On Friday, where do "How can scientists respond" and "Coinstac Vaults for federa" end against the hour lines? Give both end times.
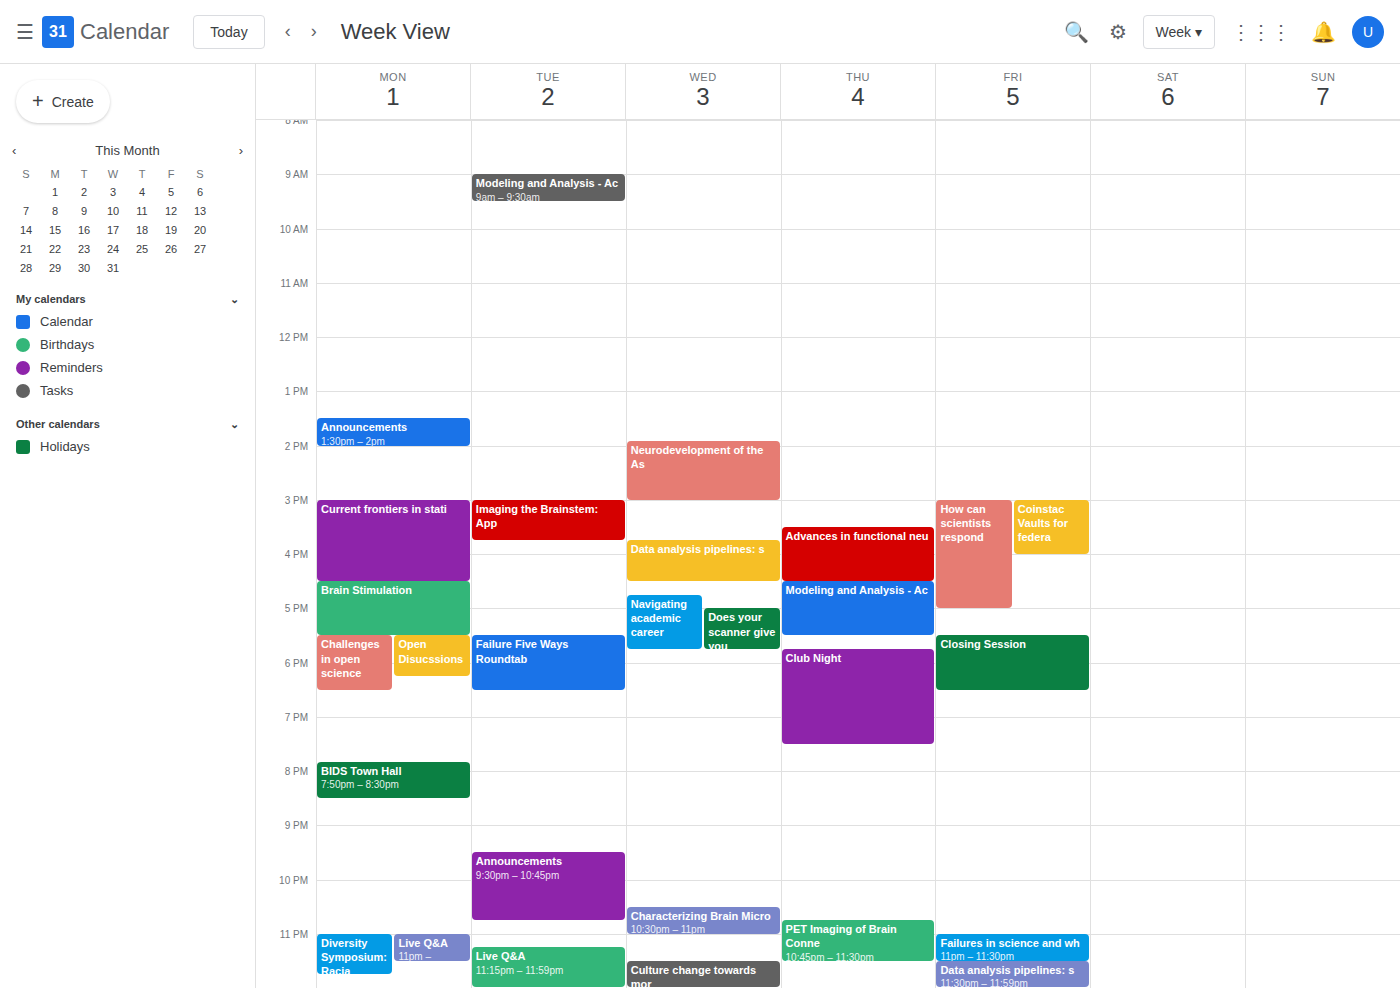
"How can scientists respond": 17:00, exactly on the 17:00 line. "Coinstac Vaults for federa": 16:00, exactly on the 16:00 line.